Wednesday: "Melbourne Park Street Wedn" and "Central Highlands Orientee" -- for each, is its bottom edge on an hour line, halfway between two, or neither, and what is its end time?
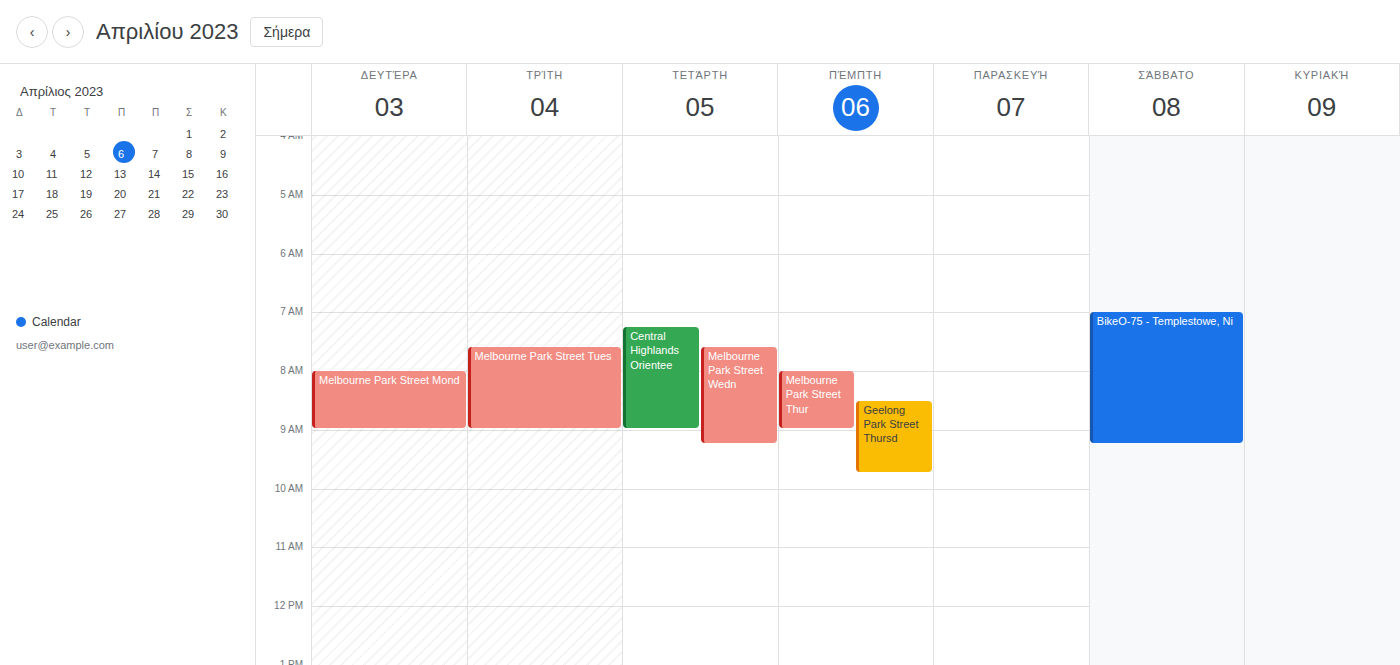
"Melbourne Park Street Wedn": 09:15, neither: a quarter of the way from the 09:00 line to the 10:00 line. "Central Highlands Orientee": 09:00, exactly on the 09:00 line.